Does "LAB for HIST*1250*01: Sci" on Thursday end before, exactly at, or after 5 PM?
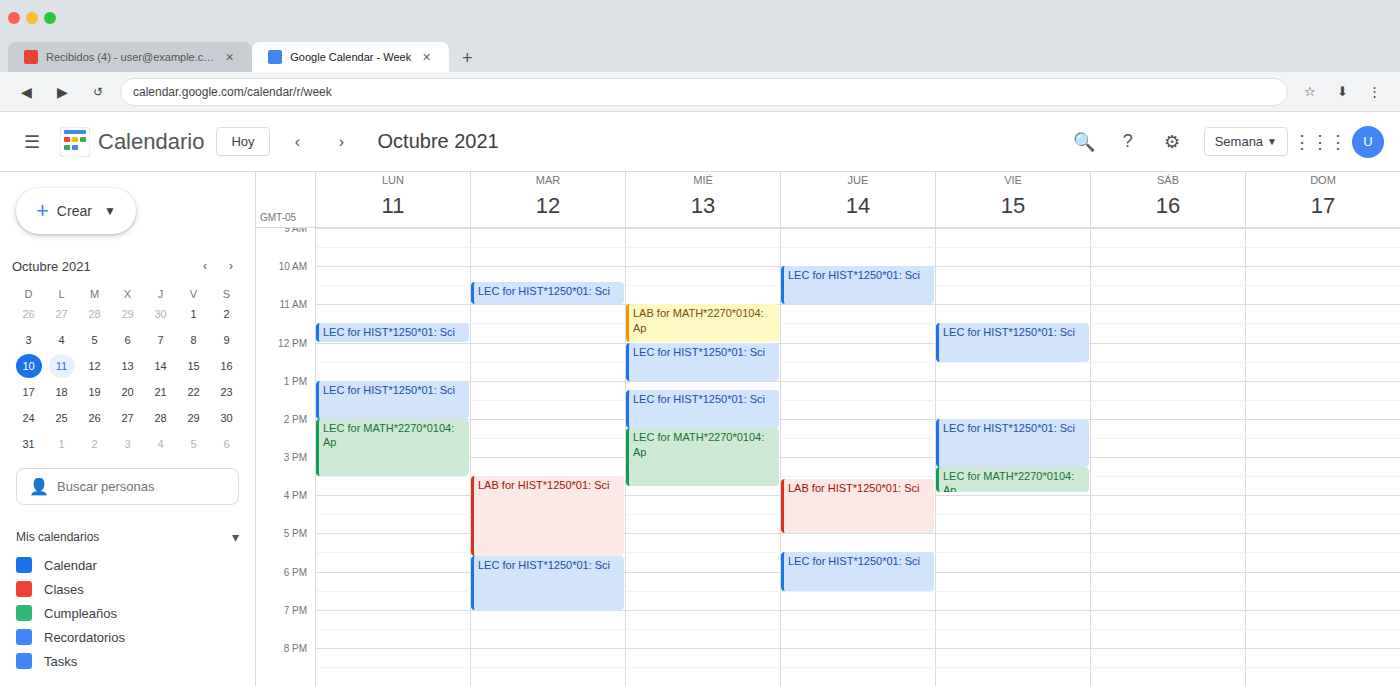
5:00 PM -- exactly at 5 PM, on the 5 PM line.